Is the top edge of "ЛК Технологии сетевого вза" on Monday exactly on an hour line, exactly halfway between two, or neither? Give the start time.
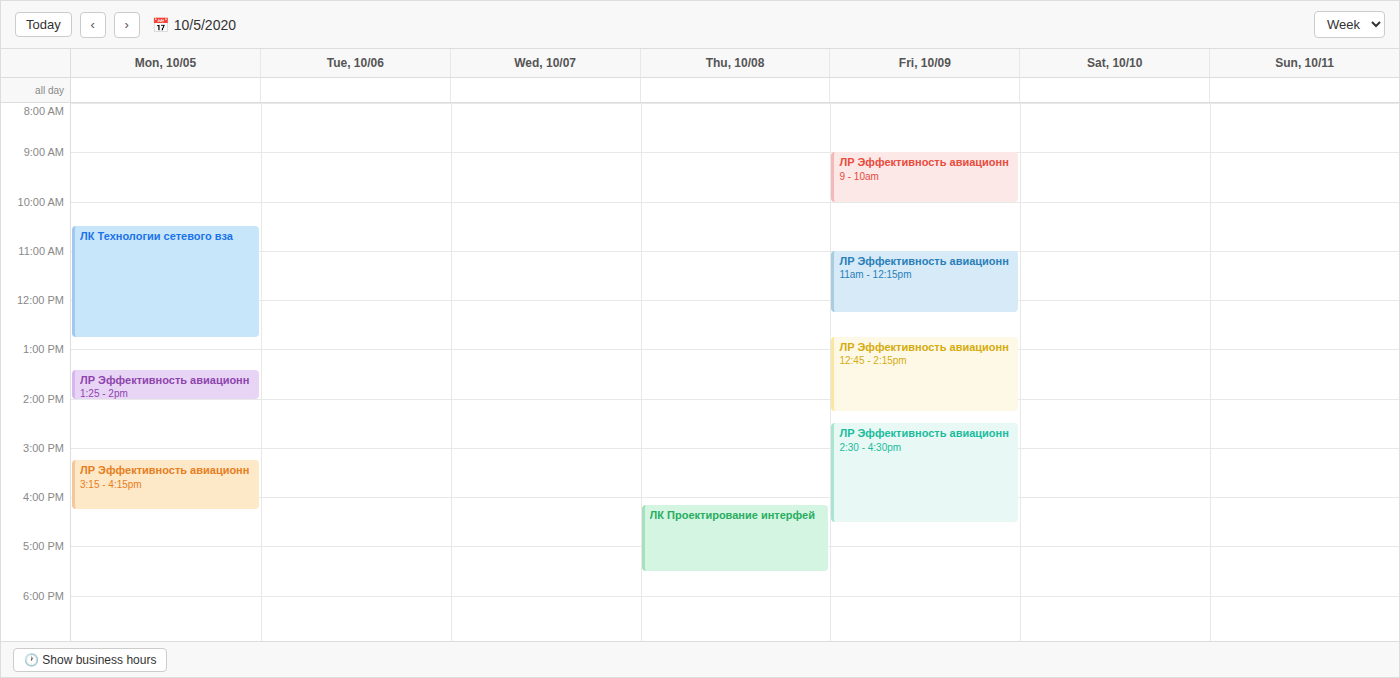
10:30 AM -- halfway between the 10 AM and 11 AM lines.